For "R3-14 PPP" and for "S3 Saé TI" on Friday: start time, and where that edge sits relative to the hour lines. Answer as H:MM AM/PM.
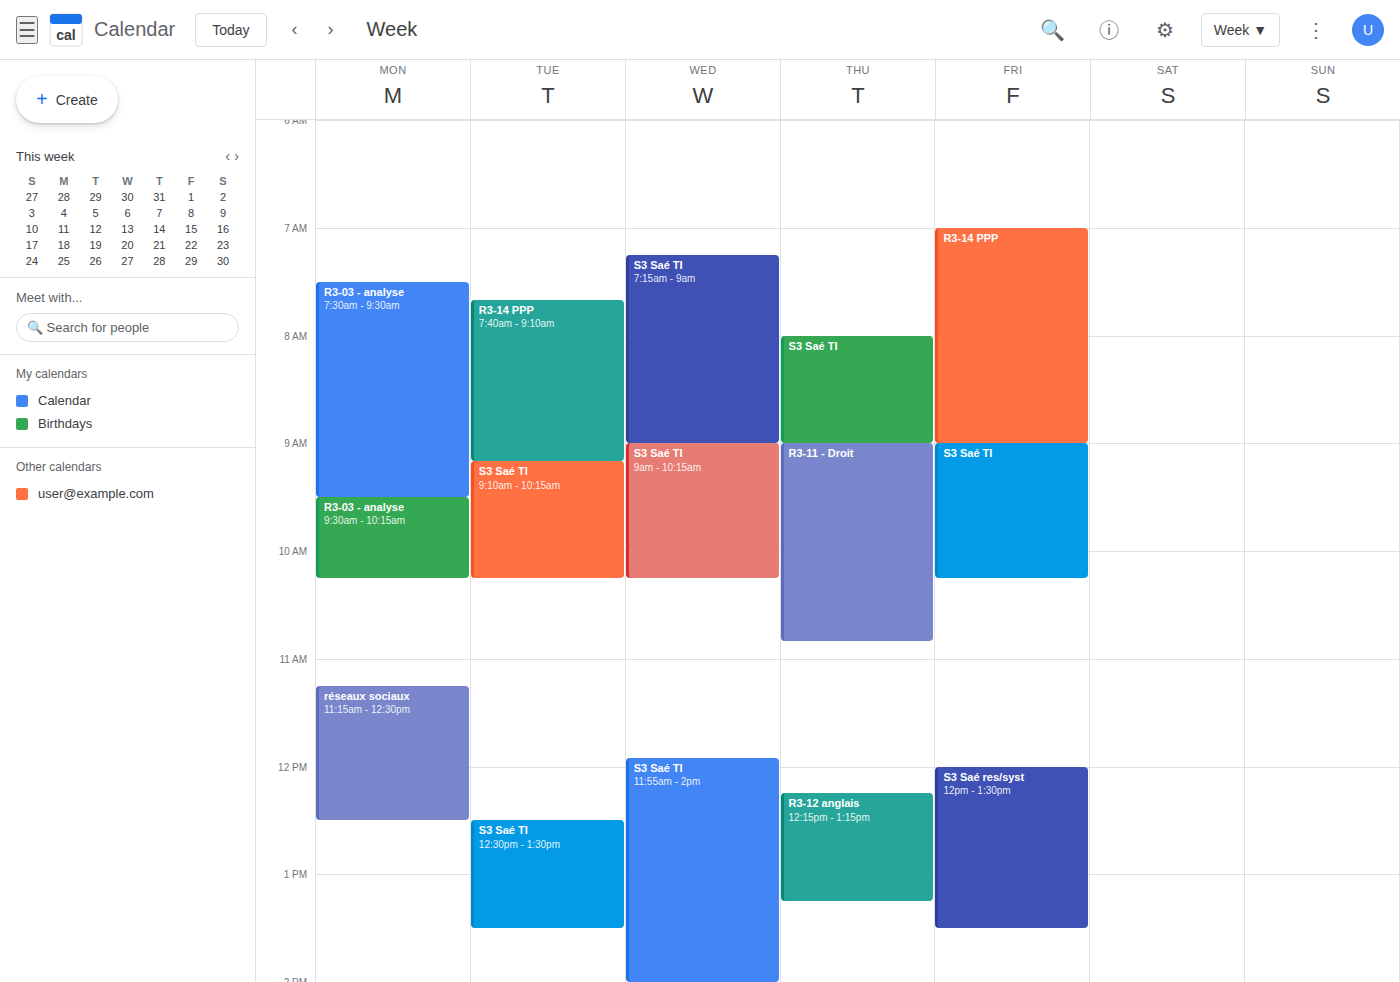
"R3-14 PPP": 7:00 AM, exactly on the 7 AM line. "S3 Saé TI": 9:00 AM, exactly on the 9 AM line.